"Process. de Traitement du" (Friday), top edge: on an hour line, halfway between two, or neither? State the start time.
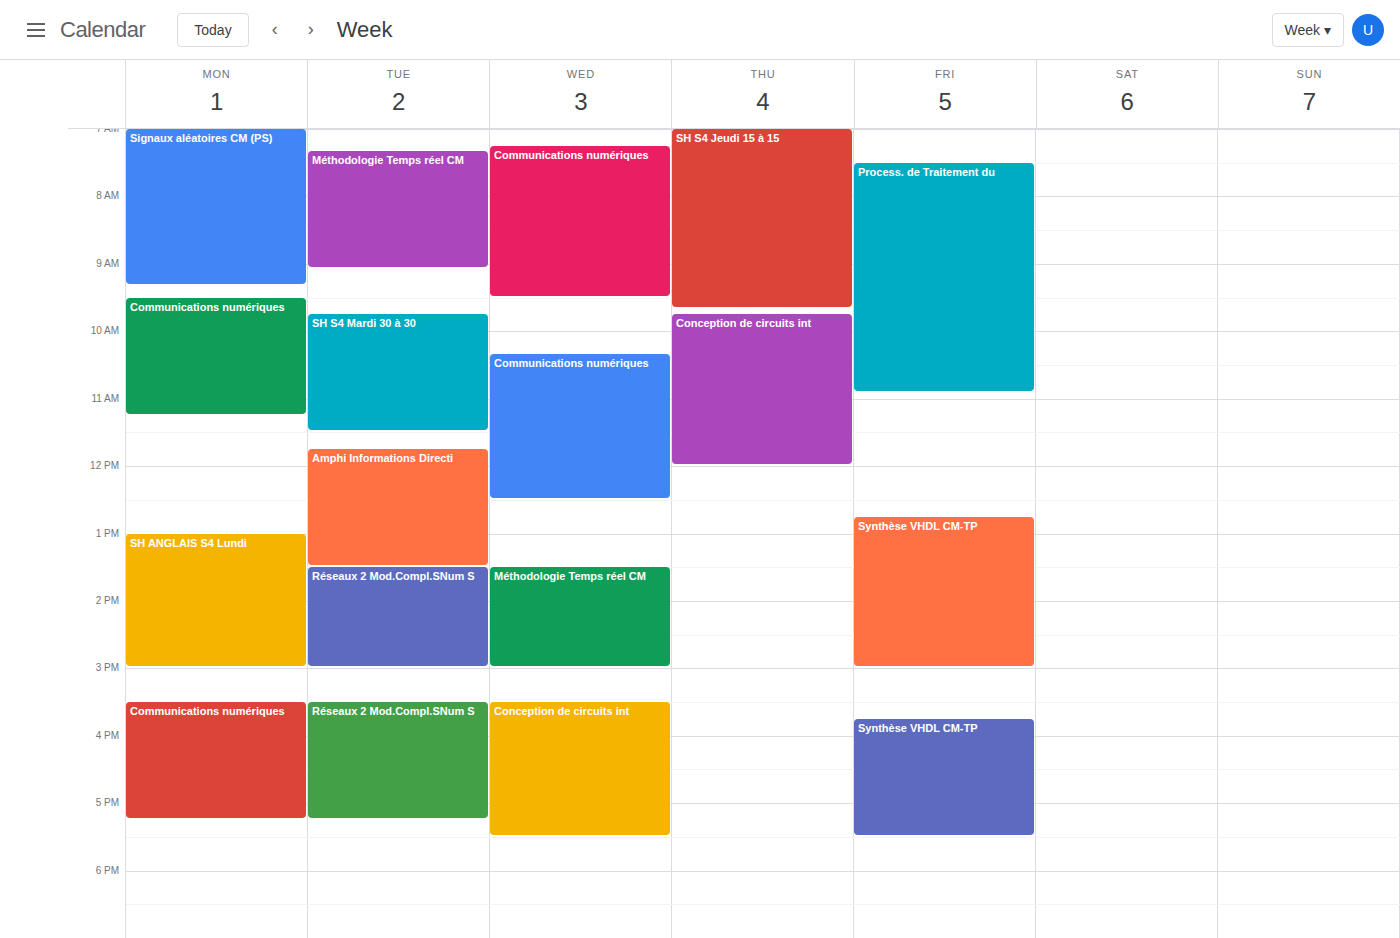
7:30 AM -- halfway between the 7 AM and 8 AM lines.